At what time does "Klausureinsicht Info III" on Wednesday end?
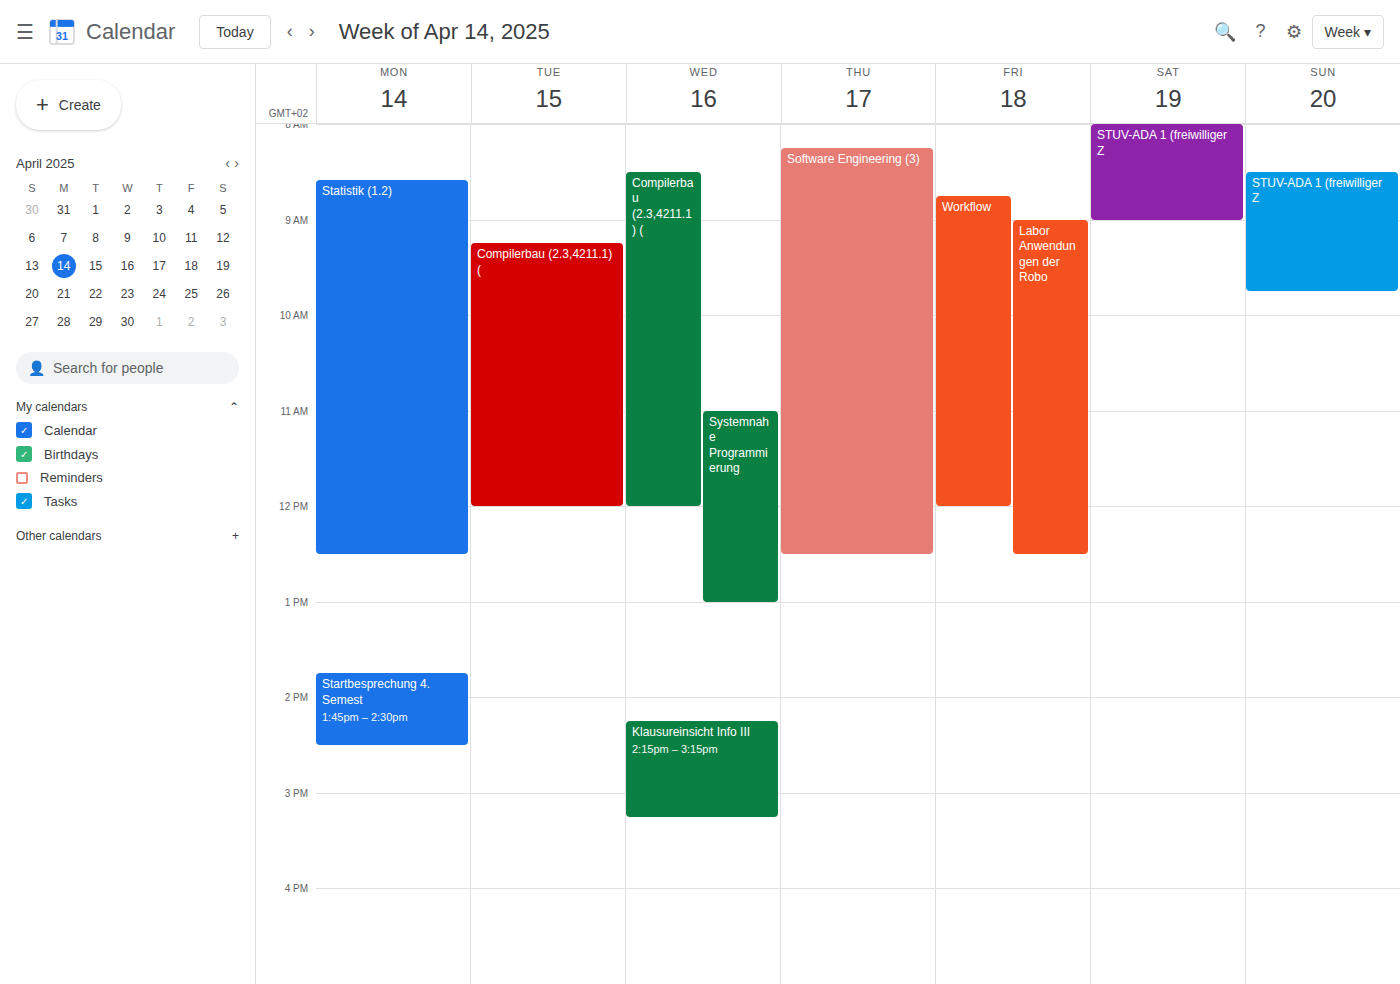
3:15 PM